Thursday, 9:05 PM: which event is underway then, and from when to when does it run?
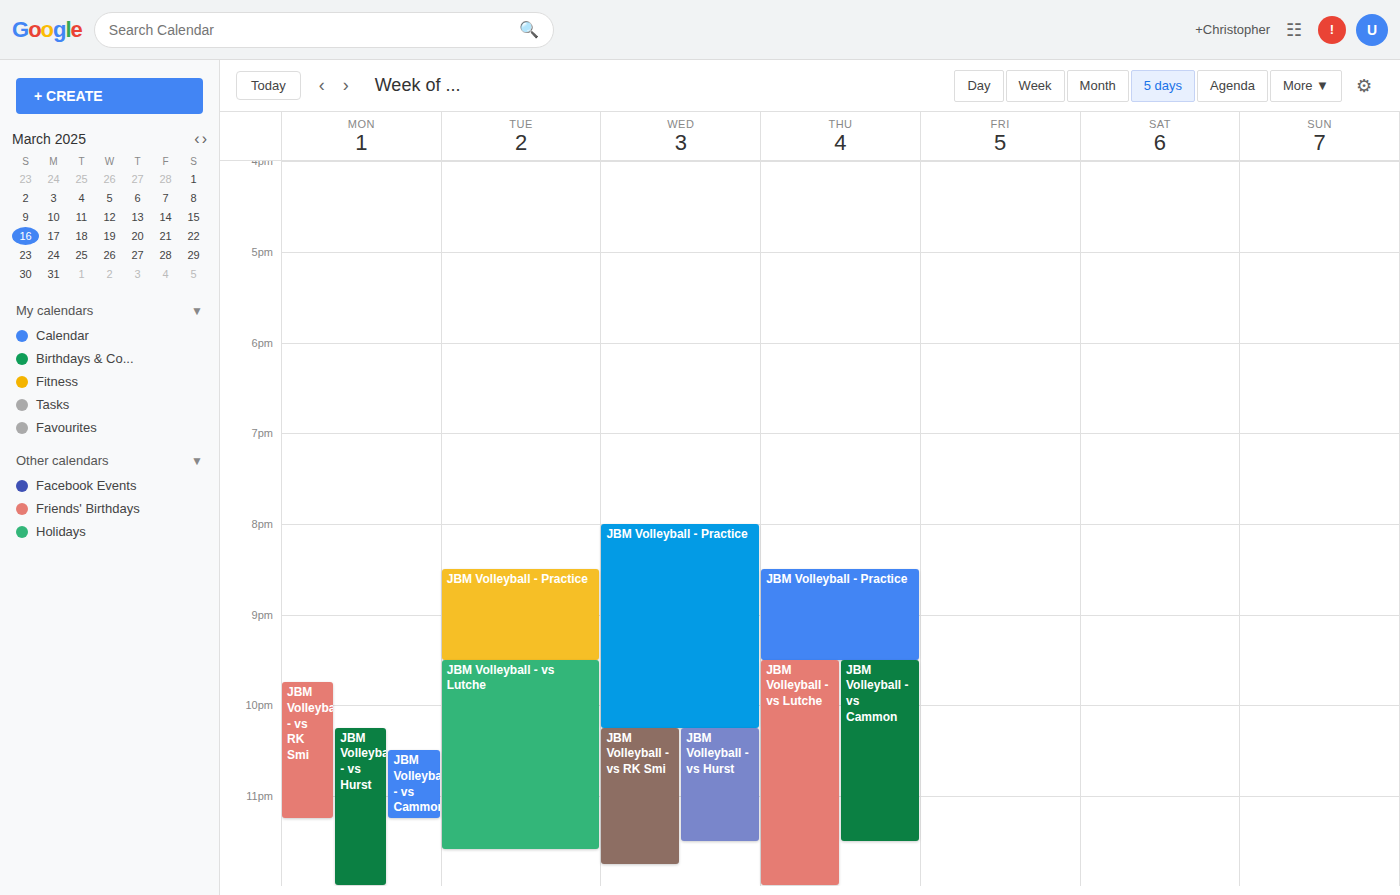
"JBM Volleyball - Practice", 8:30 PM to 9:30 PM